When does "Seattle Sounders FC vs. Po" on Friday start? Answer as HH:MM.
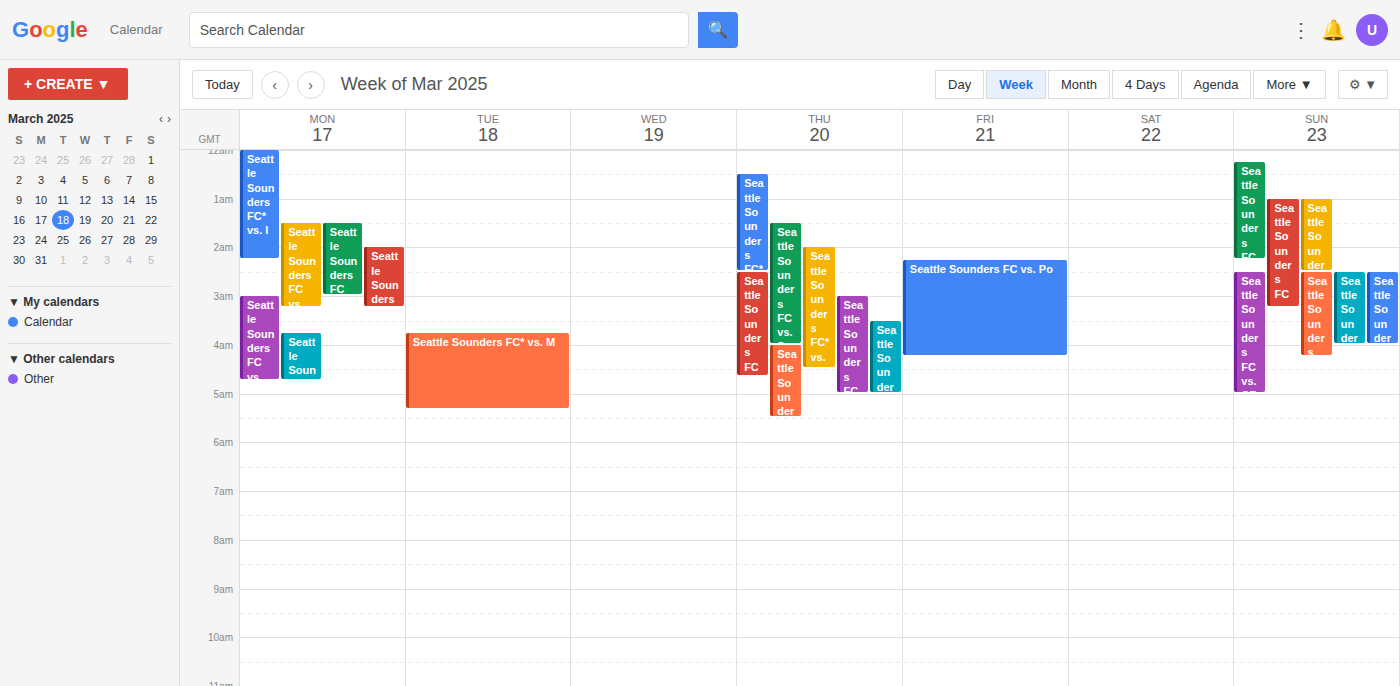
02:15